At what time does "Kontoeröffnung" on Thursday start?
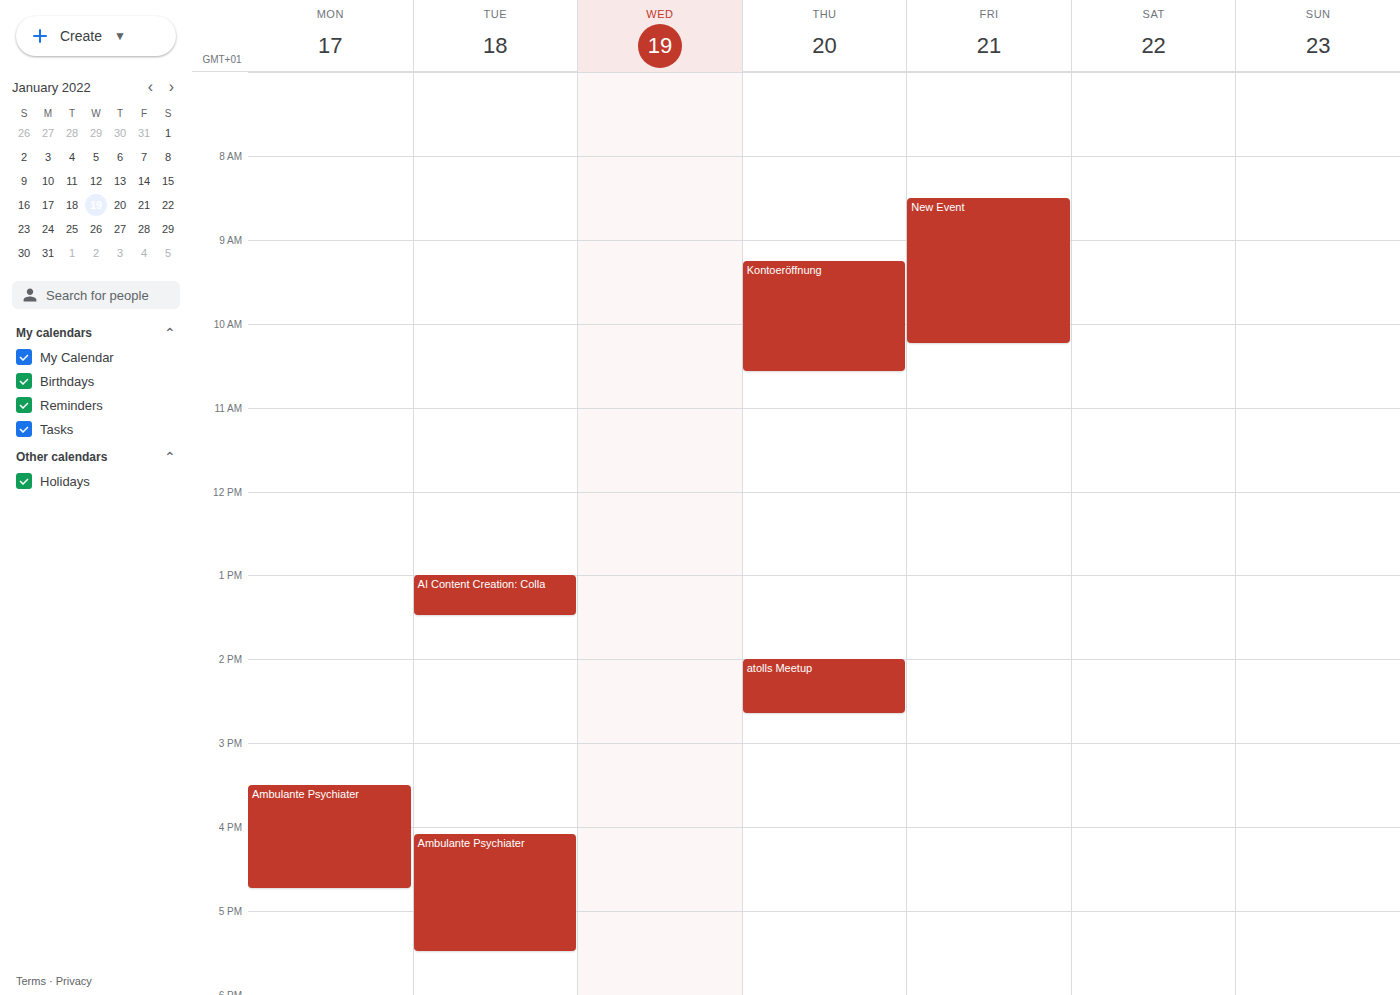
9:15 AM